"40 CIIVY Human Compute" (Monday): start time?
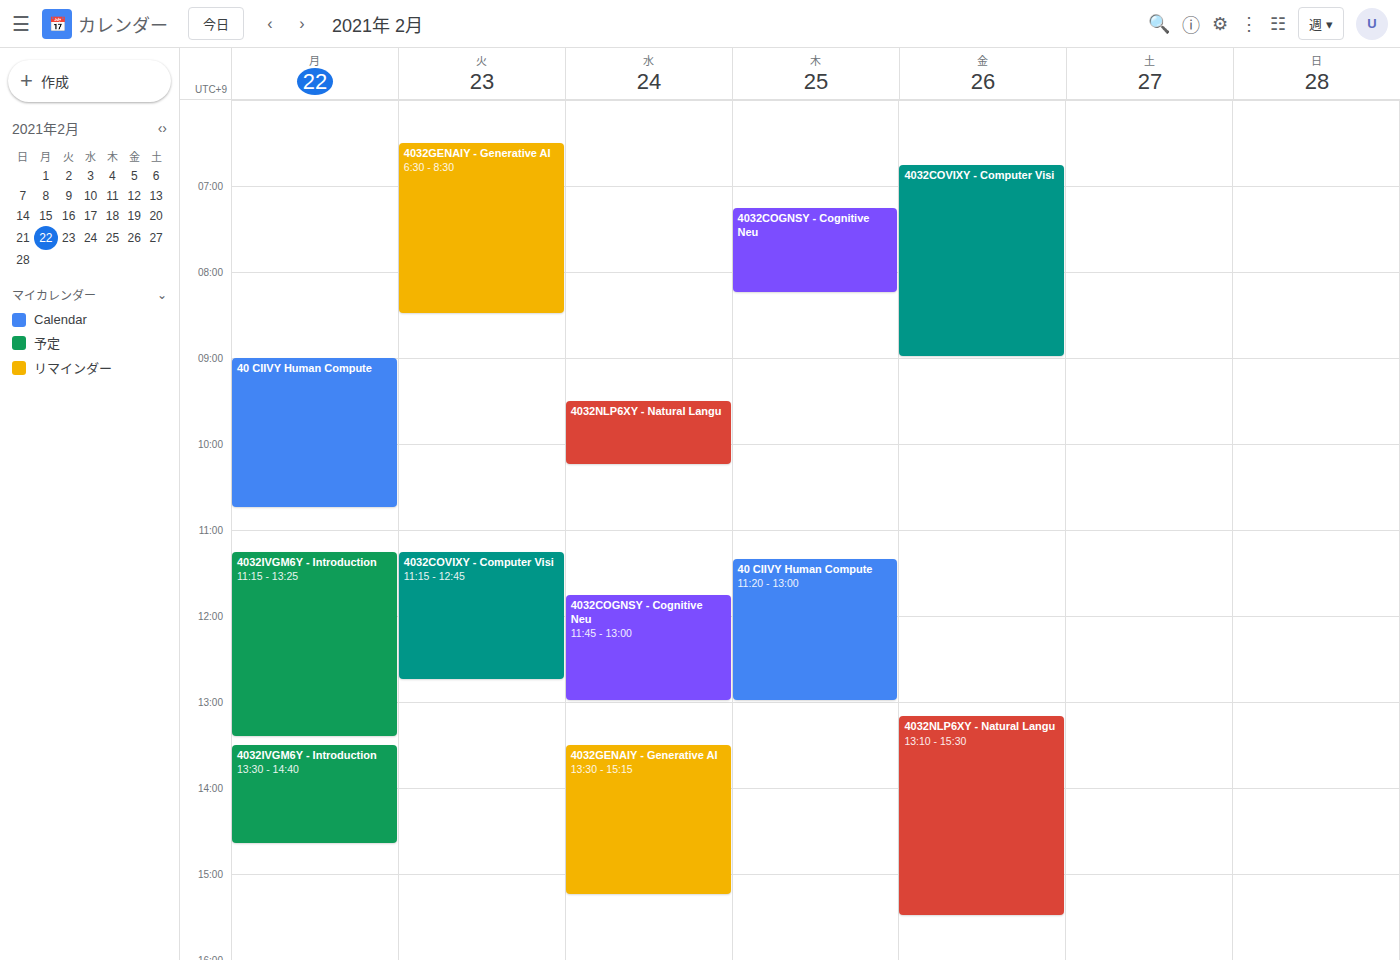
09:00